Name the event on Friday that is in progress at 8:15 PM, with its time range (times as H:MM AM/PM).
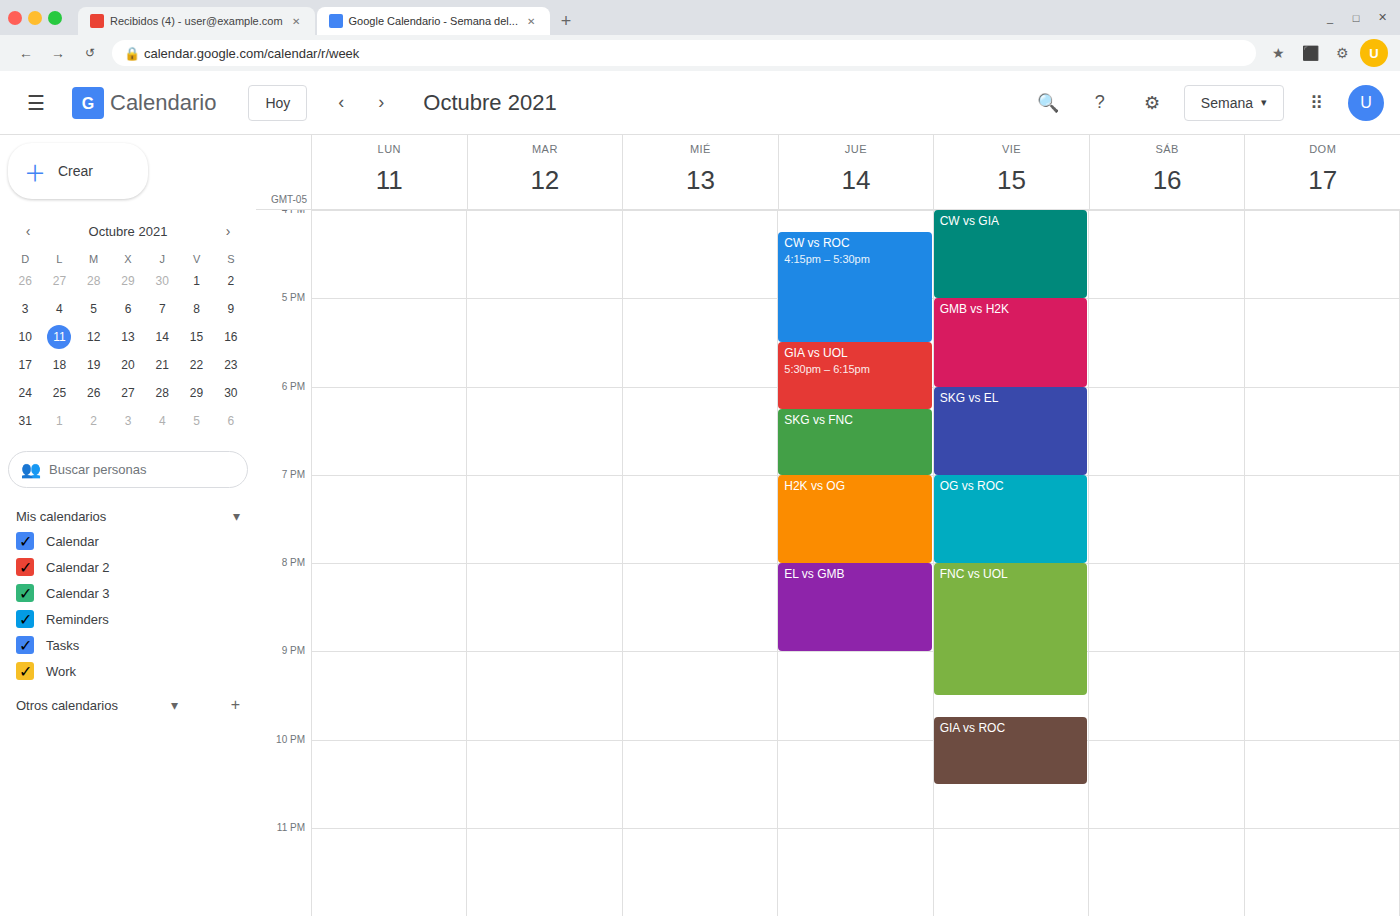
"FNC vs UOL", 8:00 PM to 9:30 PM